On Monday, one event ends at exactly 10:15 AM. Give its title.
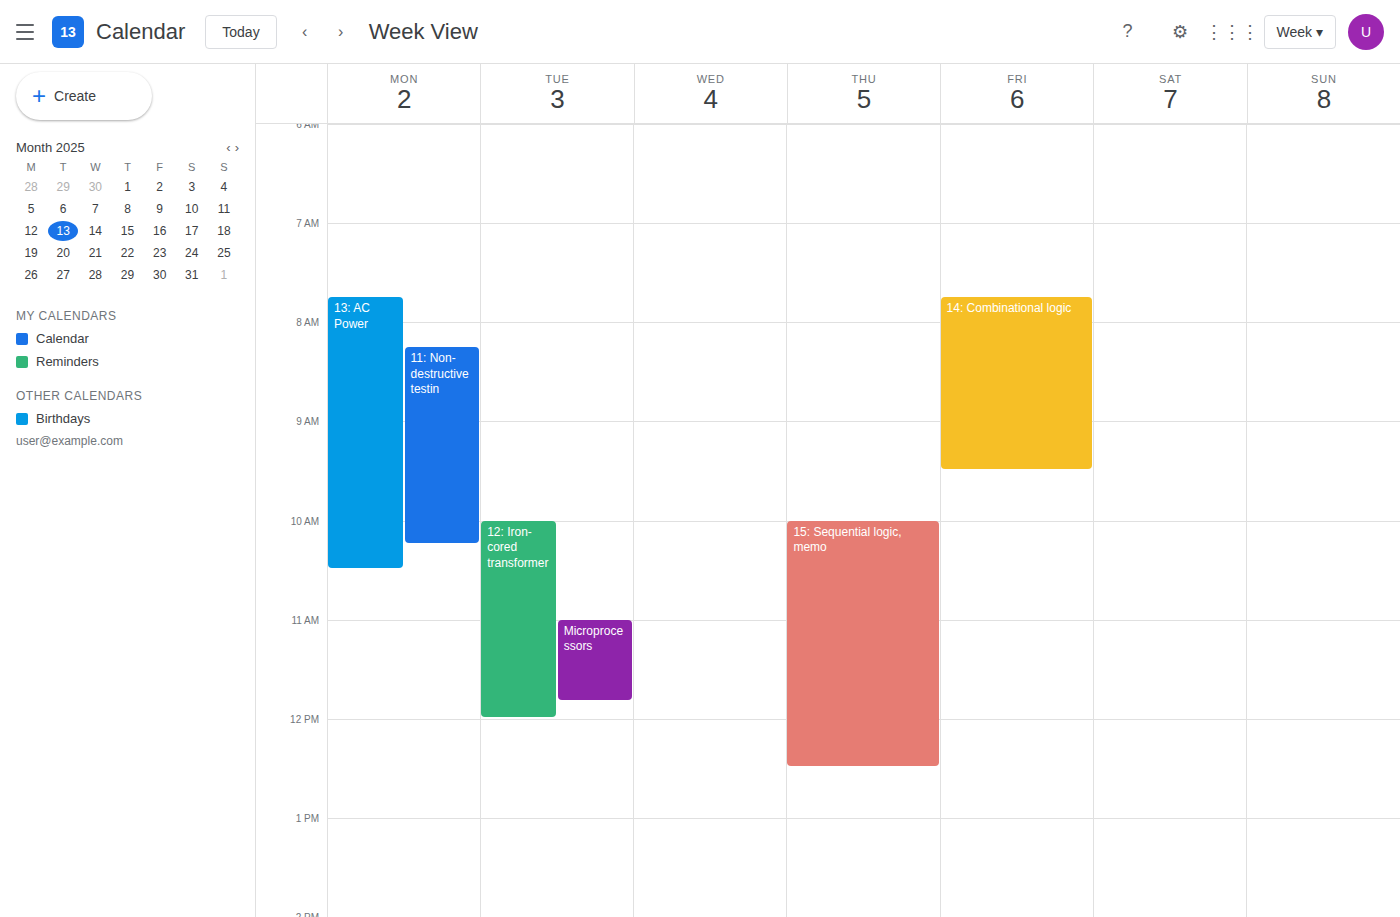
"11: Non-destructive testin"